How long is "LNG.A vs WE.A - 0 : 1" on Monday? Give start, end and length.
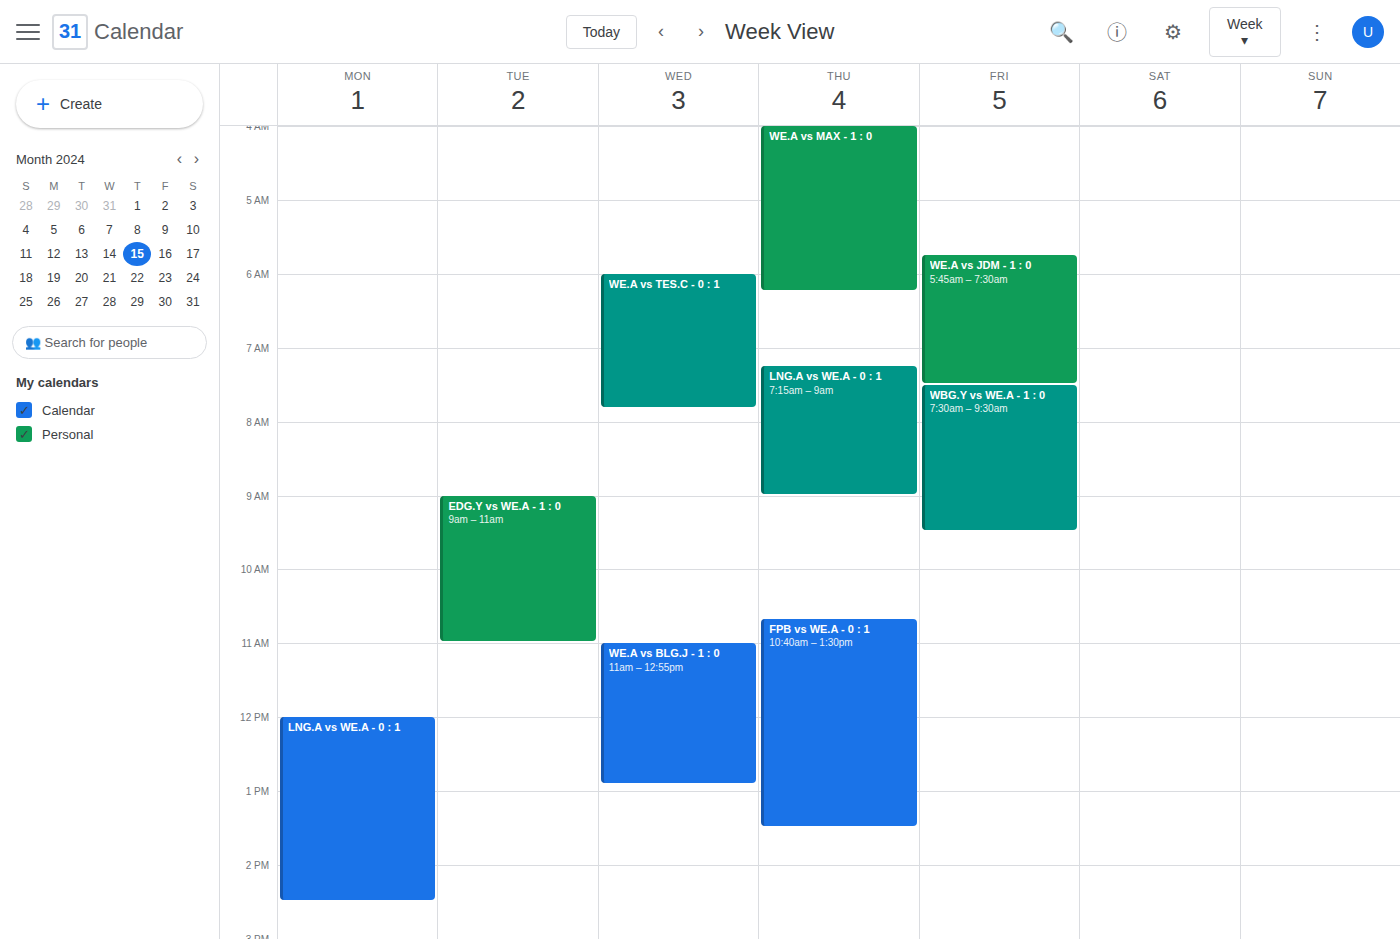
12:00 PM to 2:30 PM, 2 hours 30 minutes